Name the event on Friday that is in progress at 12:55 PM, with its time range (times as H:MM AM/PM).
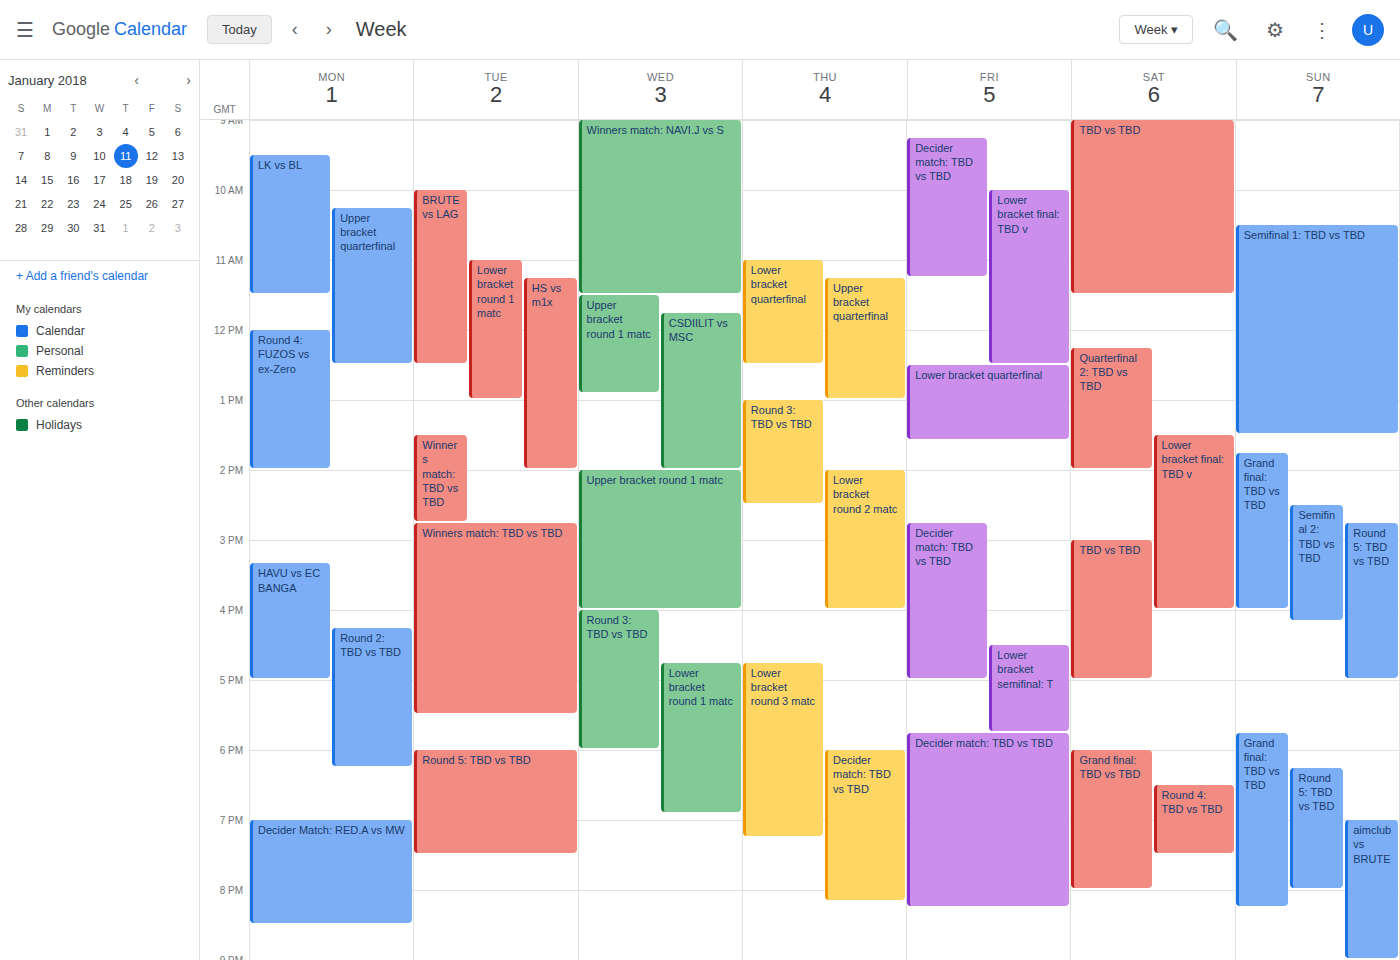
"Lower bracket quarterfinal", 12:30 PM to 1:35 PM